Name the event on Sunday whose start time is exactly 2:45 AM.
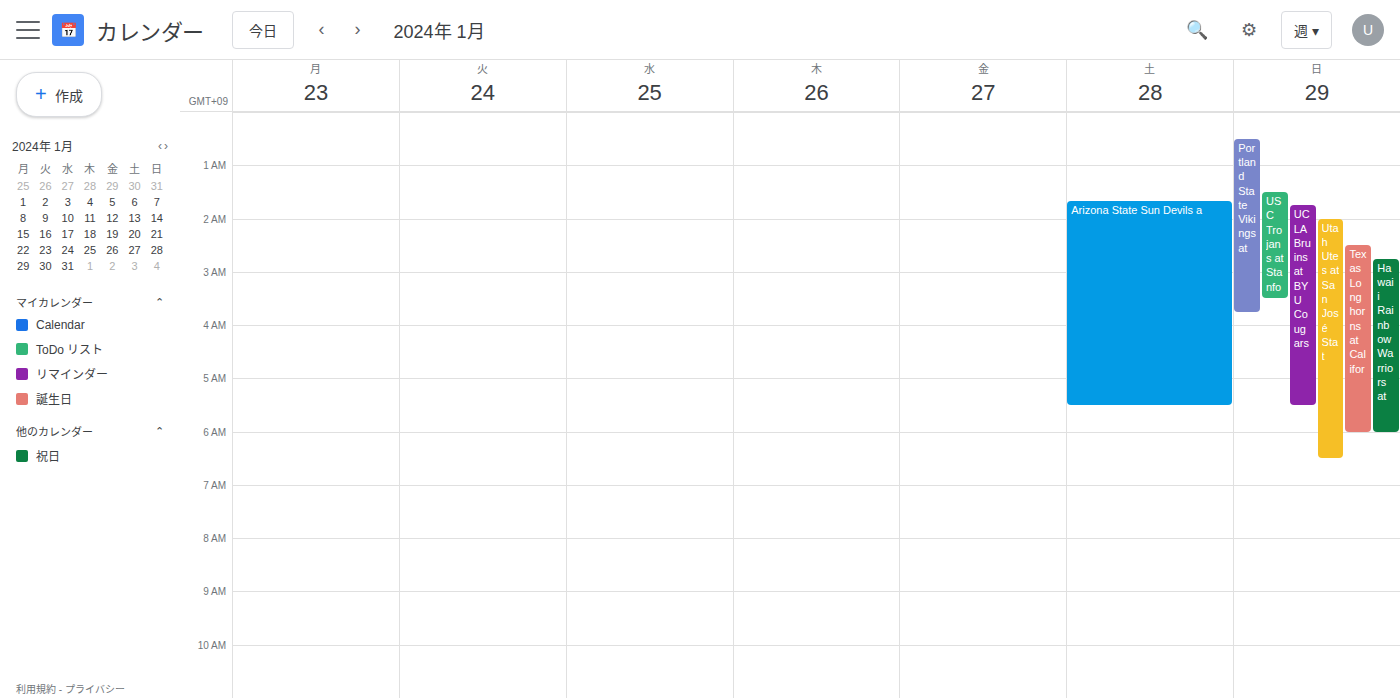
"Hawaii Rainbow Warriors at"